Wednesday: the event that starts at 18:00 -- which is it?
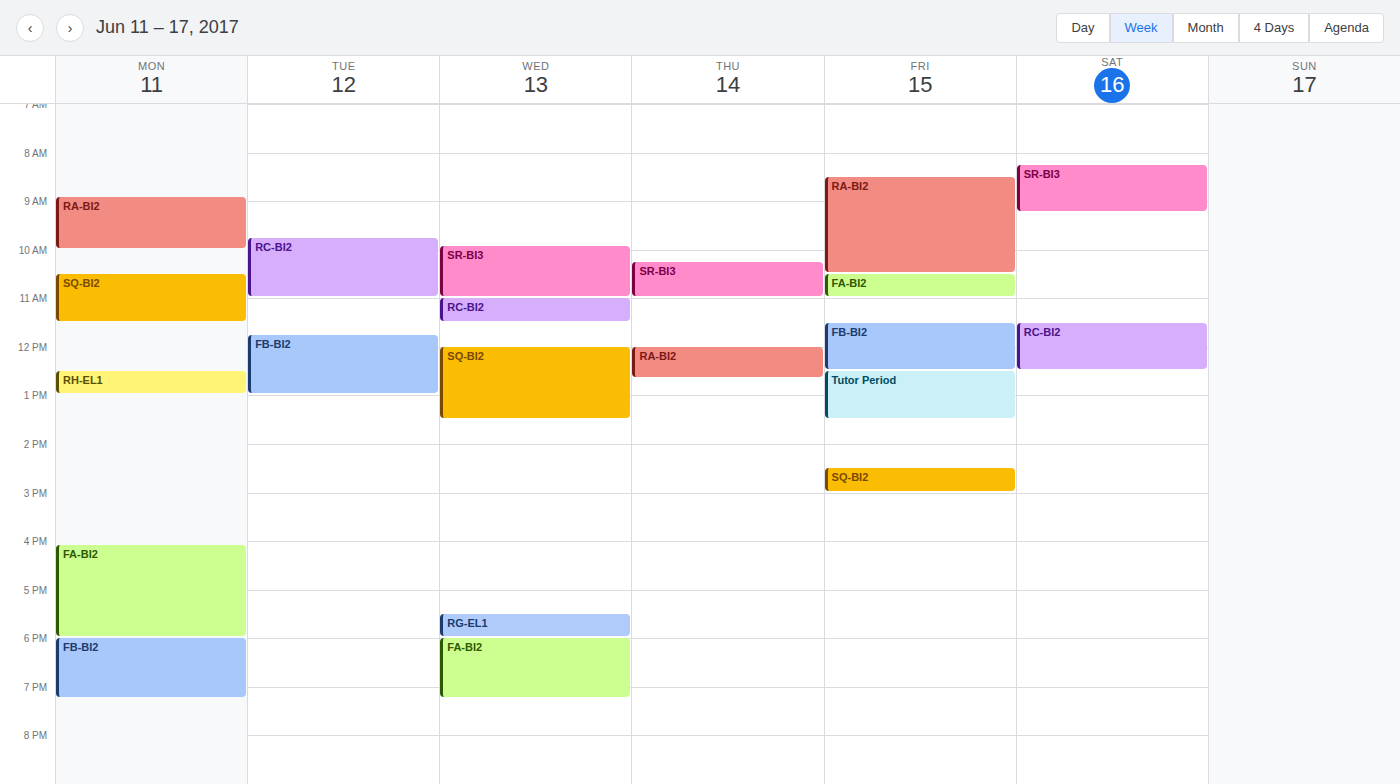
"FA-BI2"